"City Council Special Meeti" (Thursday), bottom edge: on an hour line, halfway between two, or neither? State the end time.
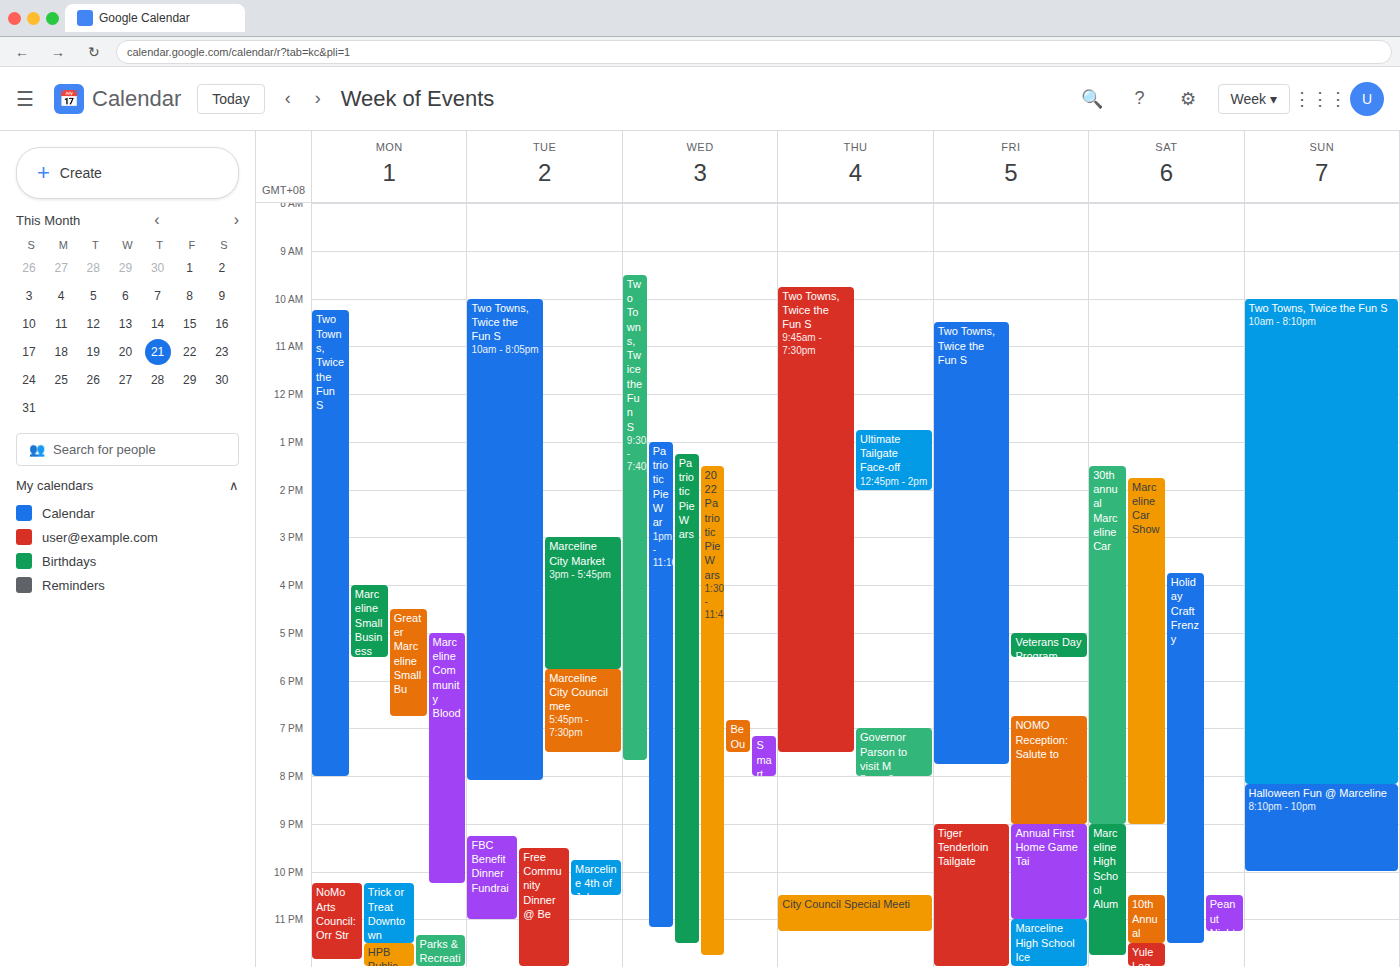
23:15 -- neither: a quarter of the way from the 23:00 line to the 24:00 line.